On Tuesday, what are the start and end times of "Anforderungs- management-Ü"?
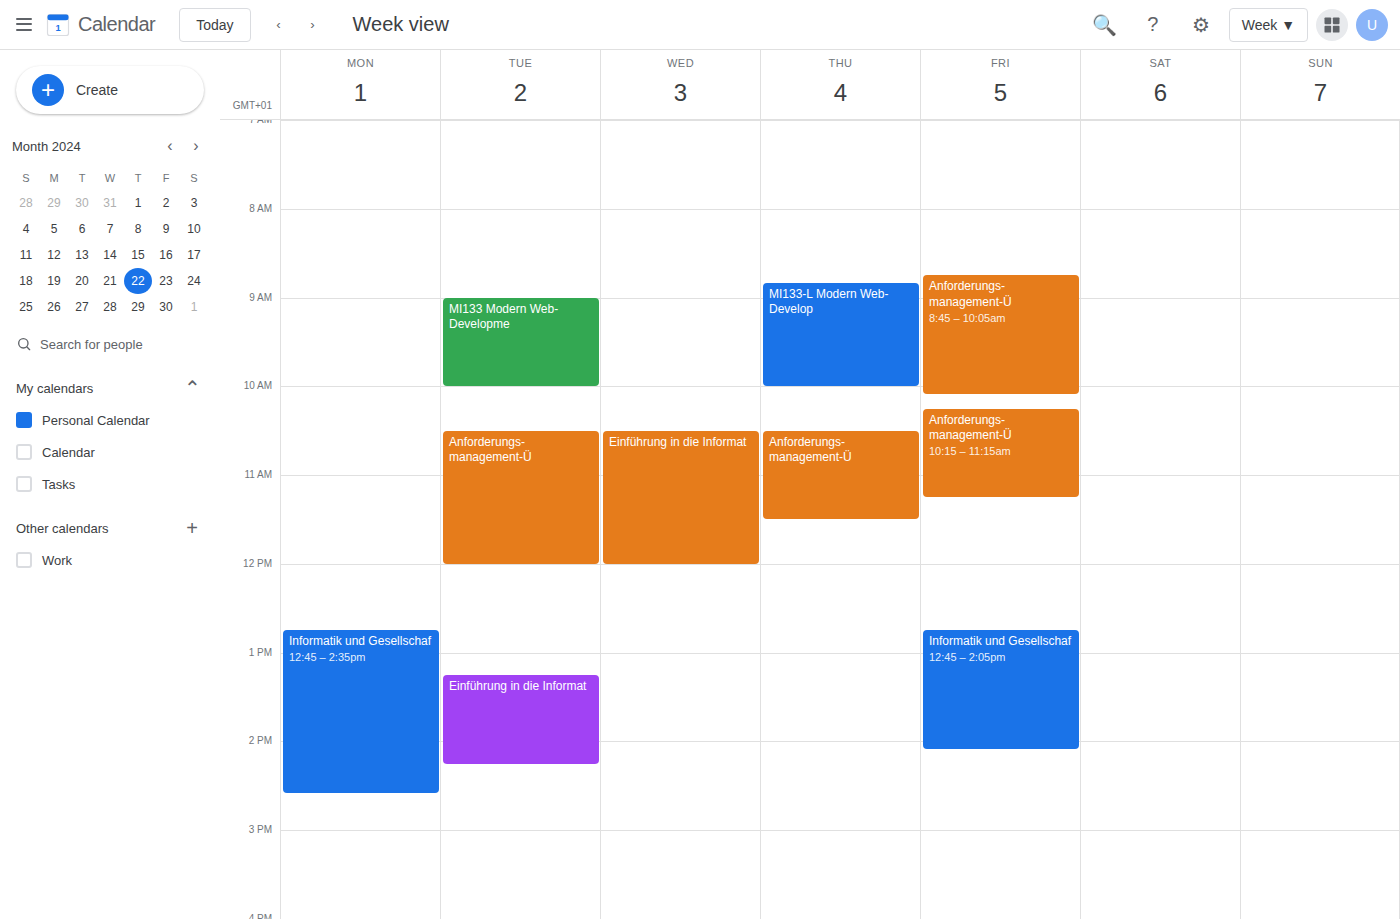
10:30 AM to 12:00 PM